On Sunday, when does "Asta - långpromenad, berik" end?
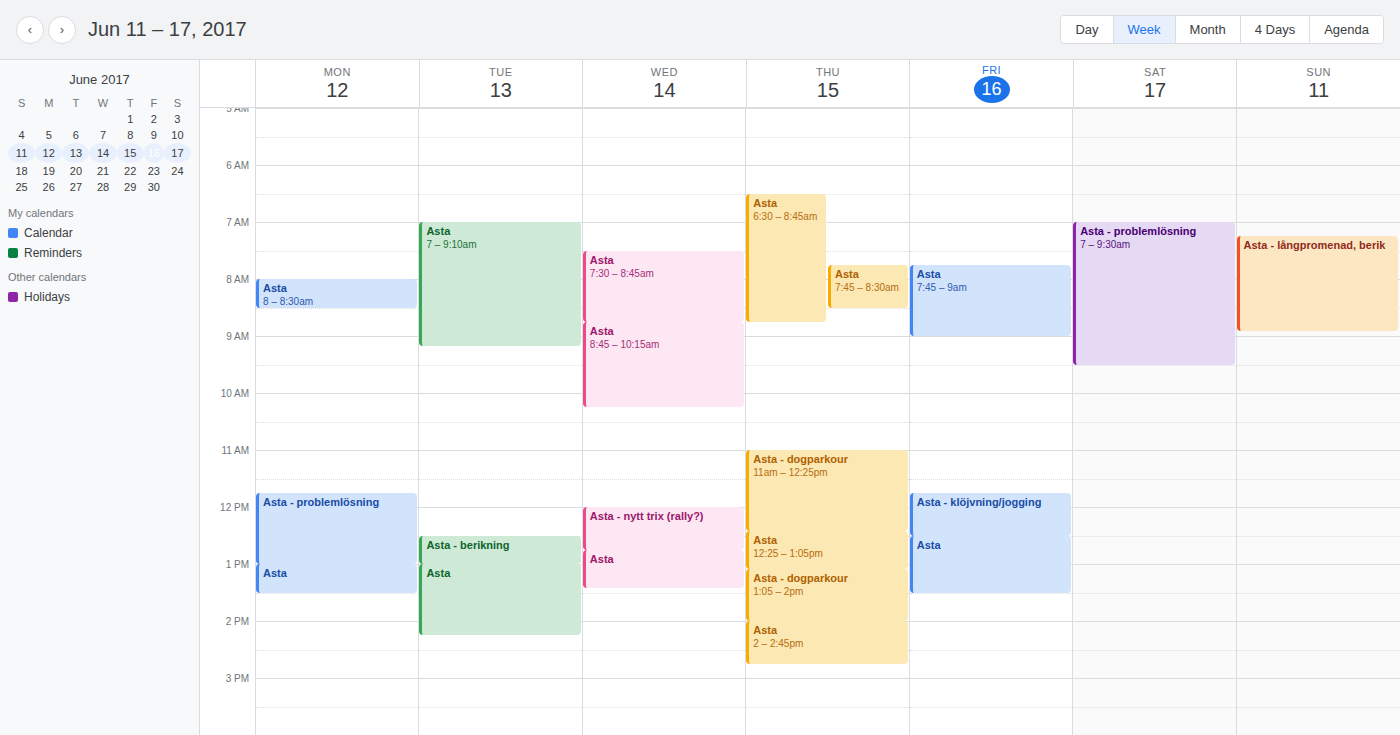
8:55 AM